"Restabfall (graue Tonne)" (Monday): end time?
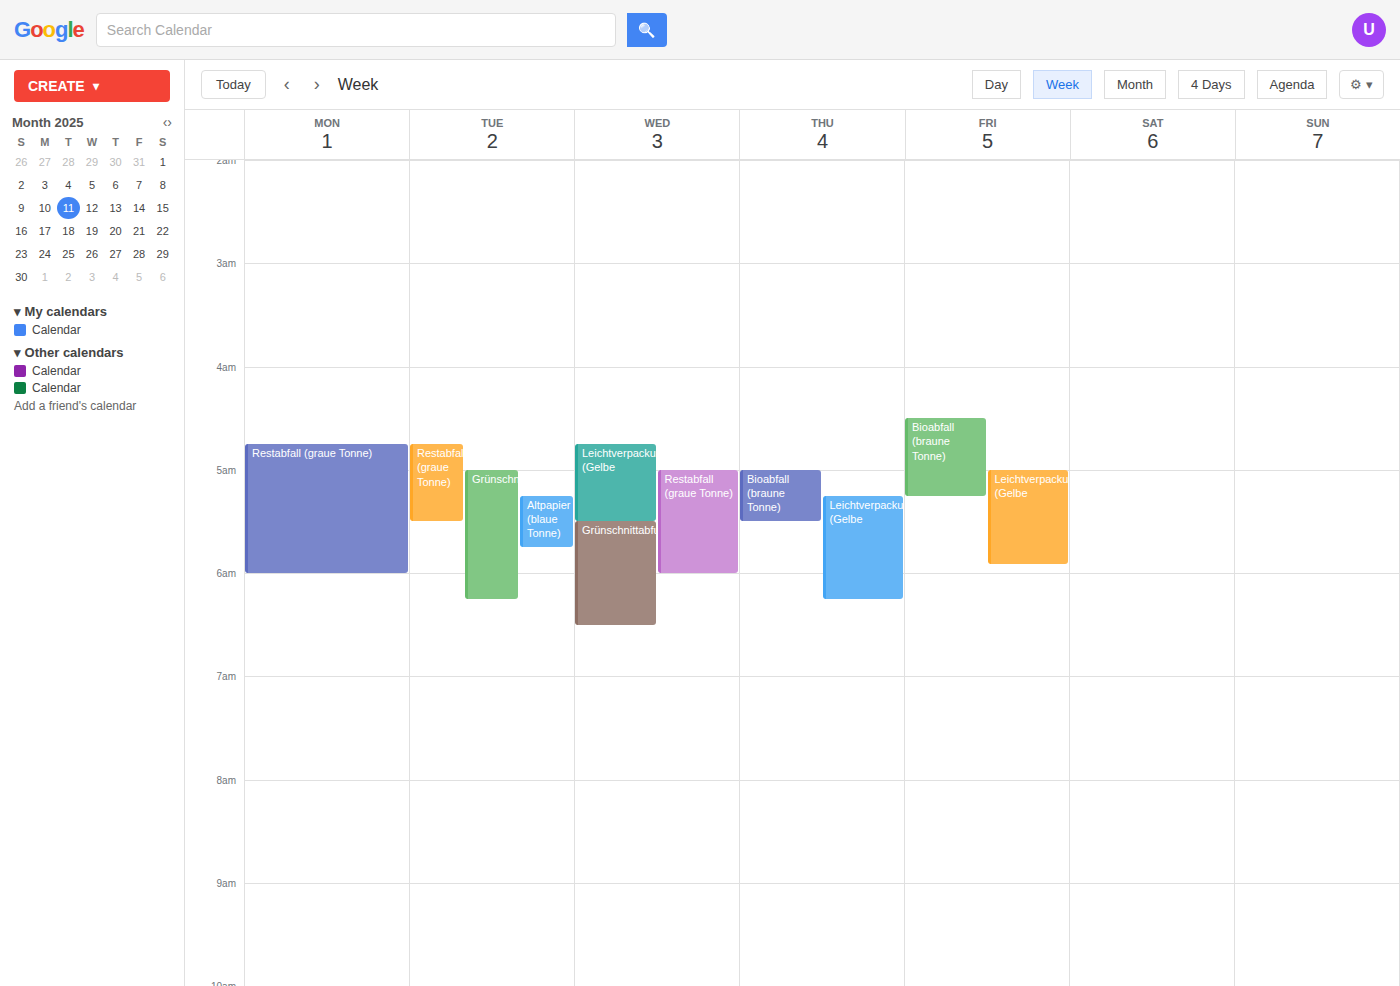
6:00 AM